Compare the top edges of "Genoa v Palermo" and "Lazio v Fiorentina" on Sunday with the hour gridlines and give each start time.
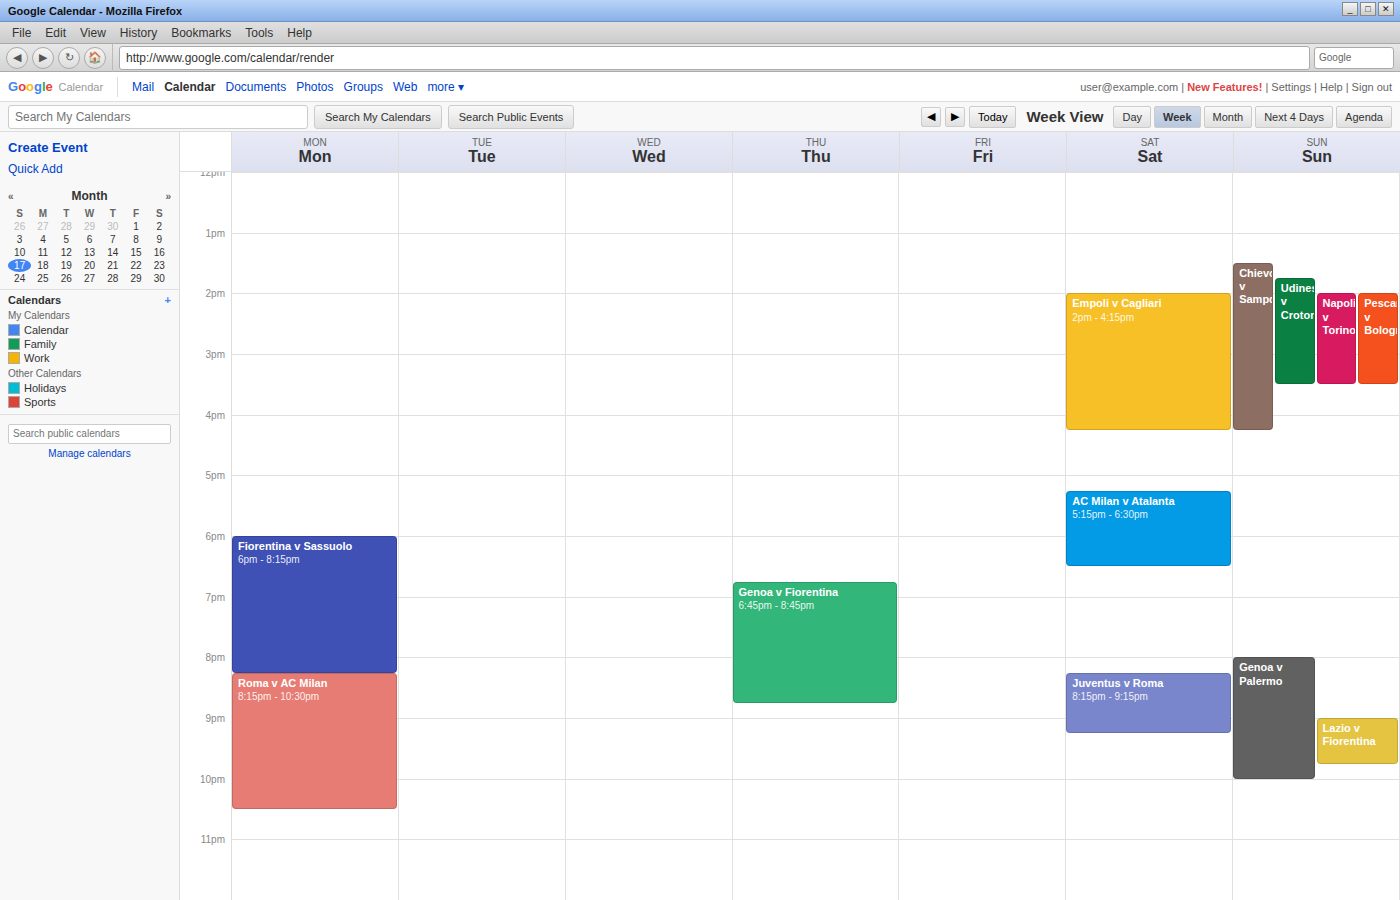
"Genoa v Palermo": 8:00 PM, exactly on the 8 PM line. "Lazio v Fiorentina": 9:00 PM, exactly on the 9 PM line.